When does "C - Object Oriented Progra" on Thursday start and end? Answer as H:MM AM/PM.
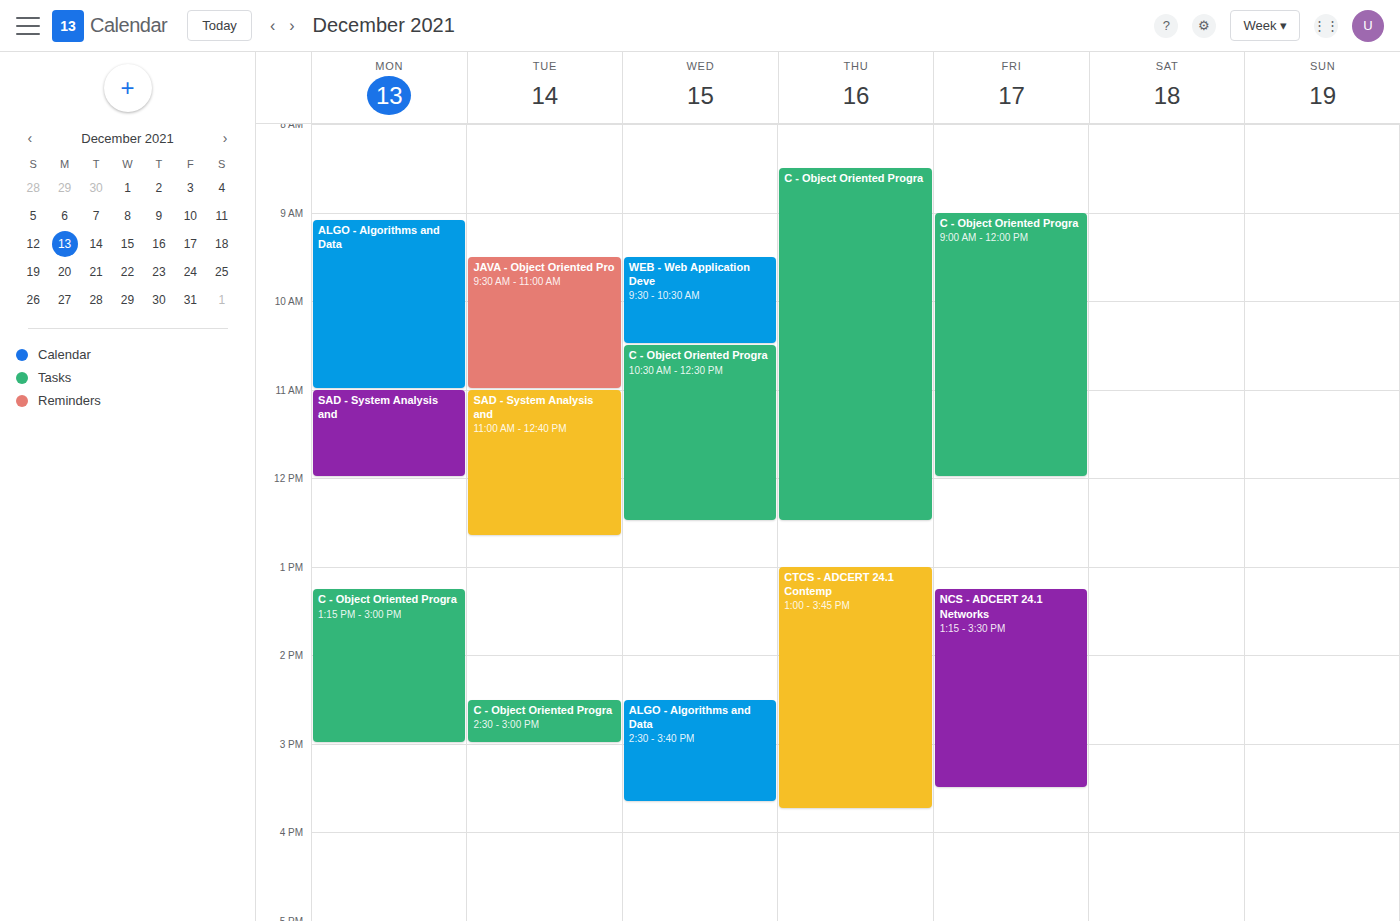
8:30 AM to 12:30 PM